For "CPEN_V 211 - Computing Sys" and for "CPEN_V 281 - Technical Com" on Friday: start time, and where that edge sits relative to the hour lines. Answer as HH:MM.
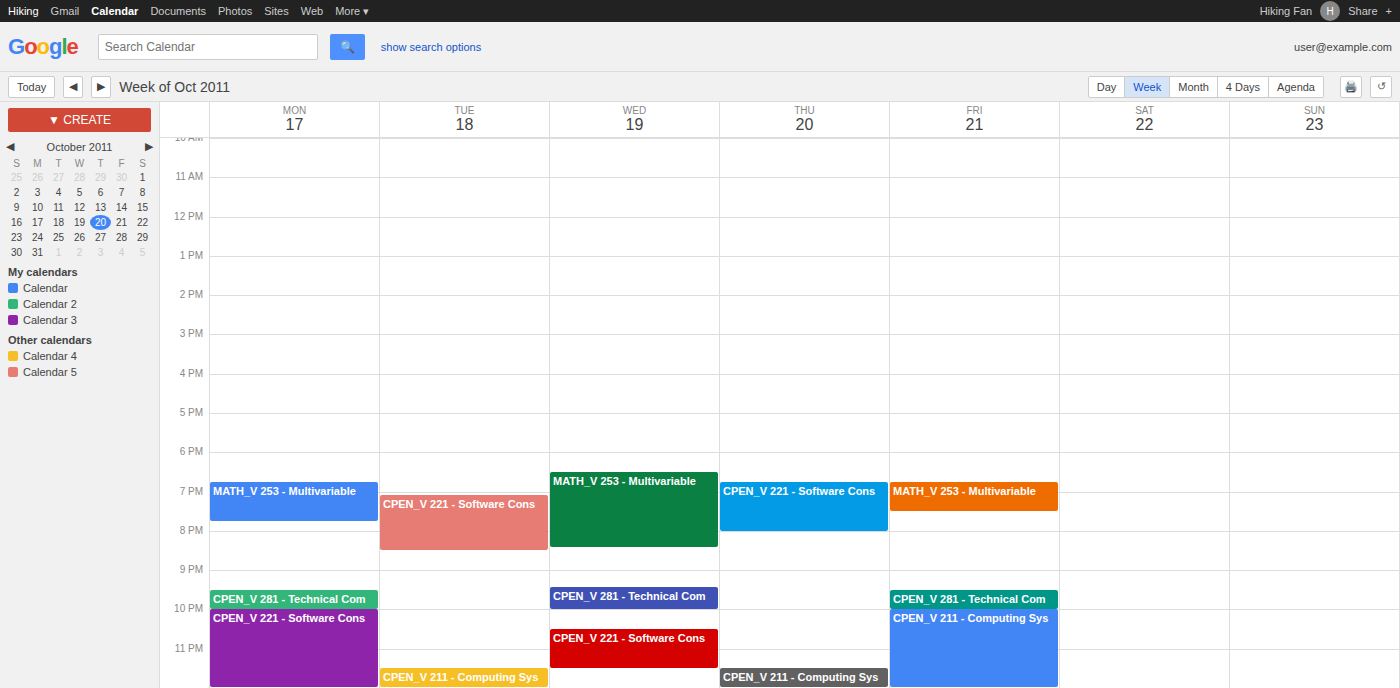
"CPEN_V 211 - Computing Sys": 22:00, exactly on the 22:00 line. "CPEN_V 281 - Technical Com": 21:30, halfway between the 21:00 and 22:00 lines.